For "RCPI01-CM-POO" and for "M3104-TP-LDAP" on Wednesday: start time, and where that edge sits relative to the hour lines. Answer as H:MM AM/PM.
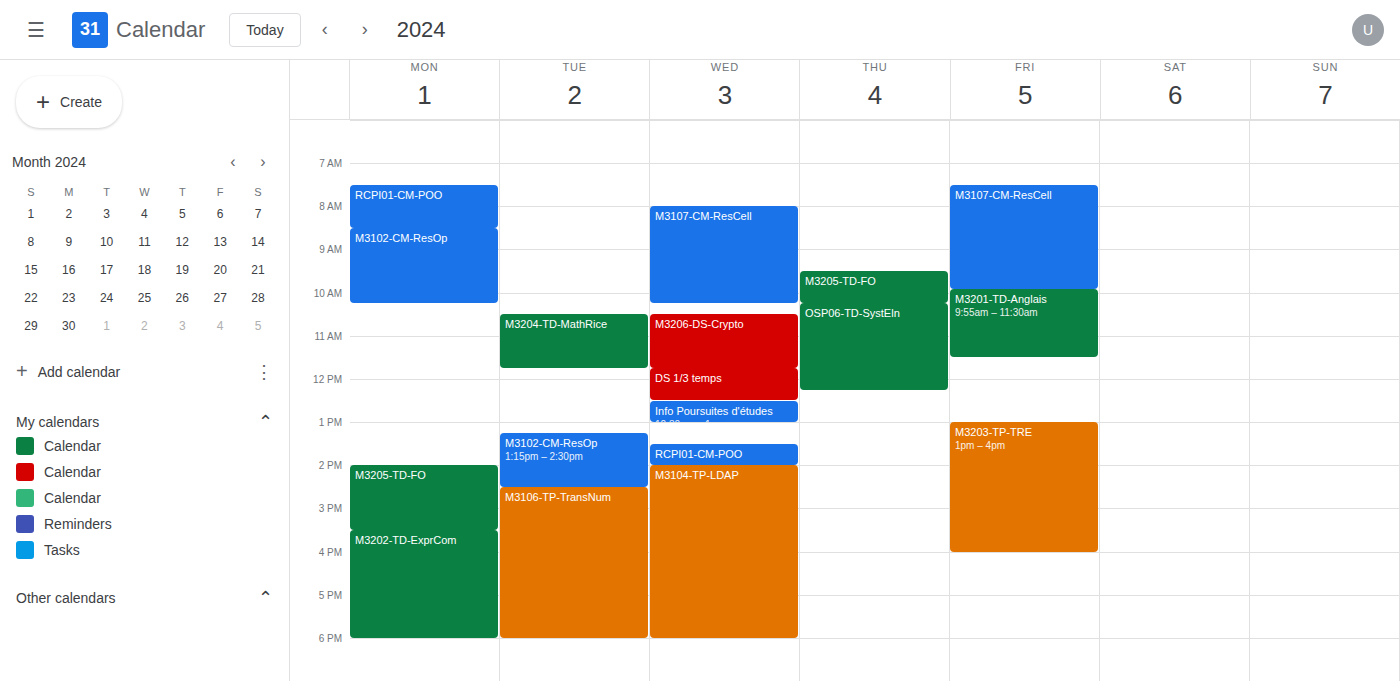
"RCPI01-CM-POO": 1:30 PM, halfway between the 1 PM and 2 PM lines. "M3104-TP-LDAP": 2:00 PM, exactly on the 2 PM line.